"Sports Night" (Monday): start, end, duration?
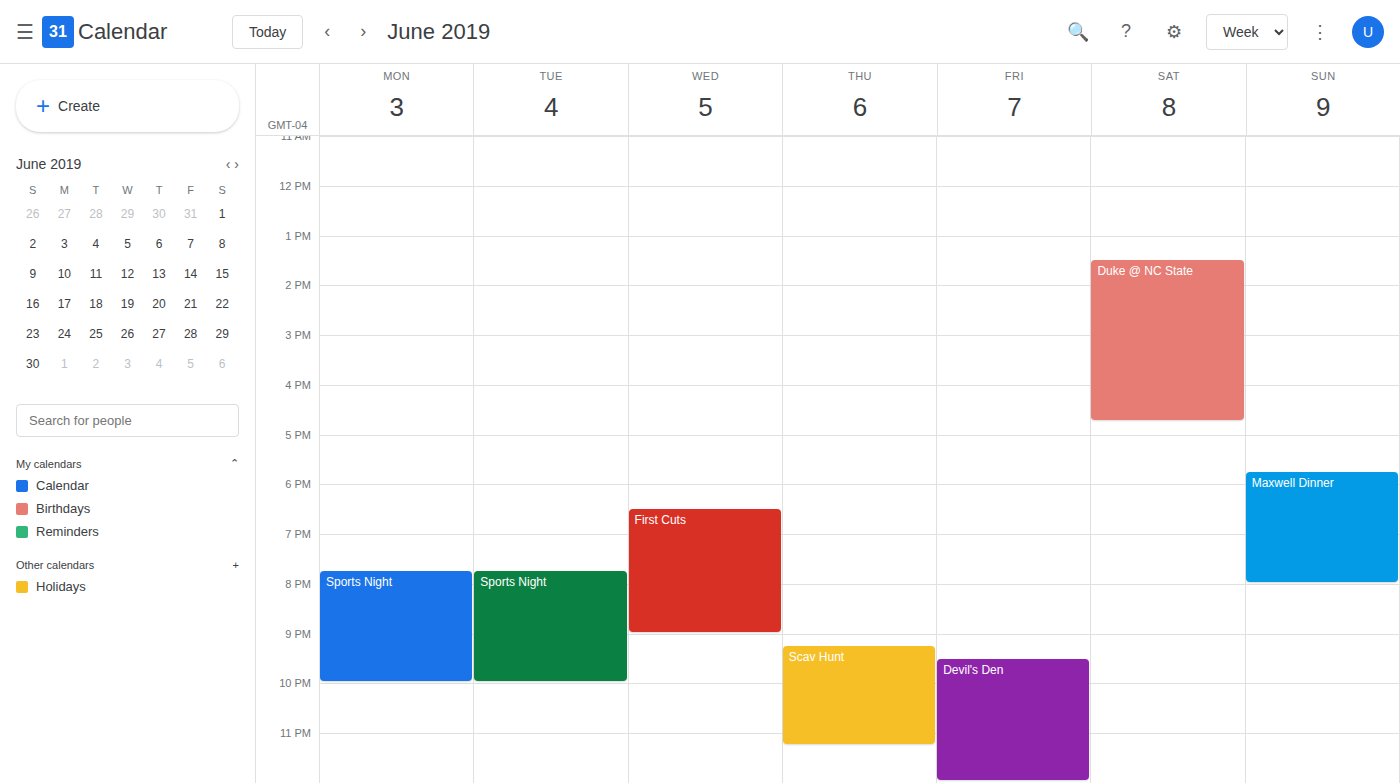
7:45 PM to 10:00 PM, 2 hours 15 minutes